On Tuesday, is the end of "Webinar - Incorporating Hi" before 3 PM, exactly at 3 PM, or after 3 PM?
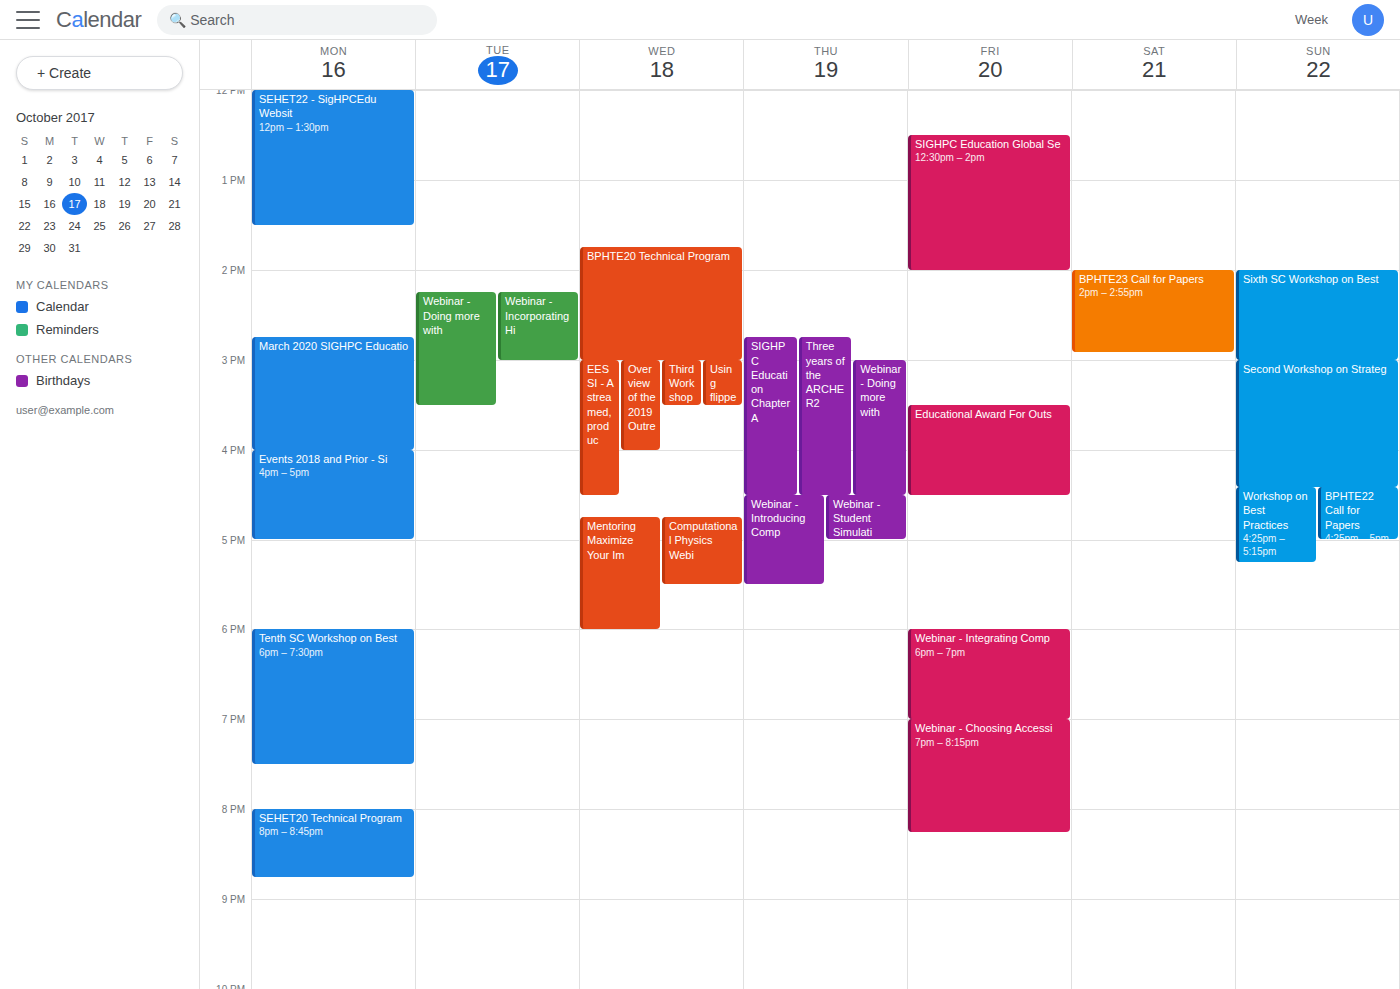
3:00 PM -- exactly at 3 PM, on the 3 PM line.